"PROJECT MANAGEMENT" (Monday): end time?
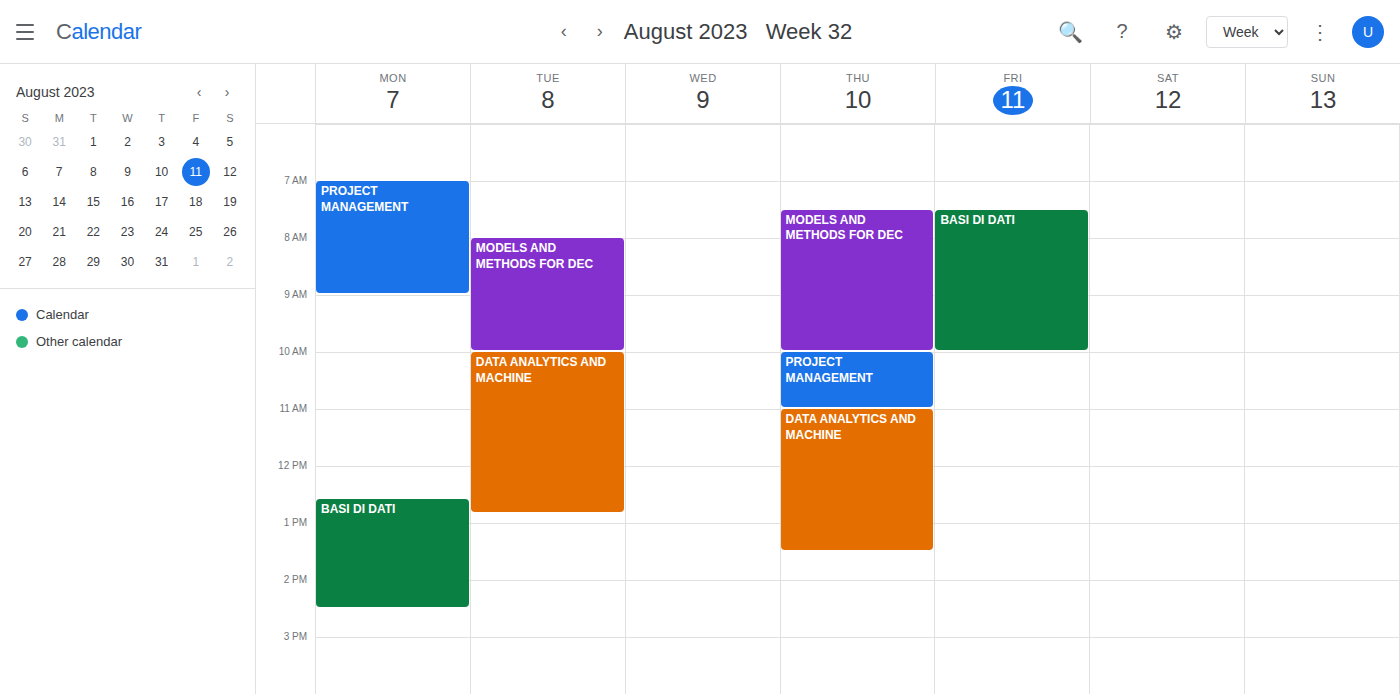
9:00 AM